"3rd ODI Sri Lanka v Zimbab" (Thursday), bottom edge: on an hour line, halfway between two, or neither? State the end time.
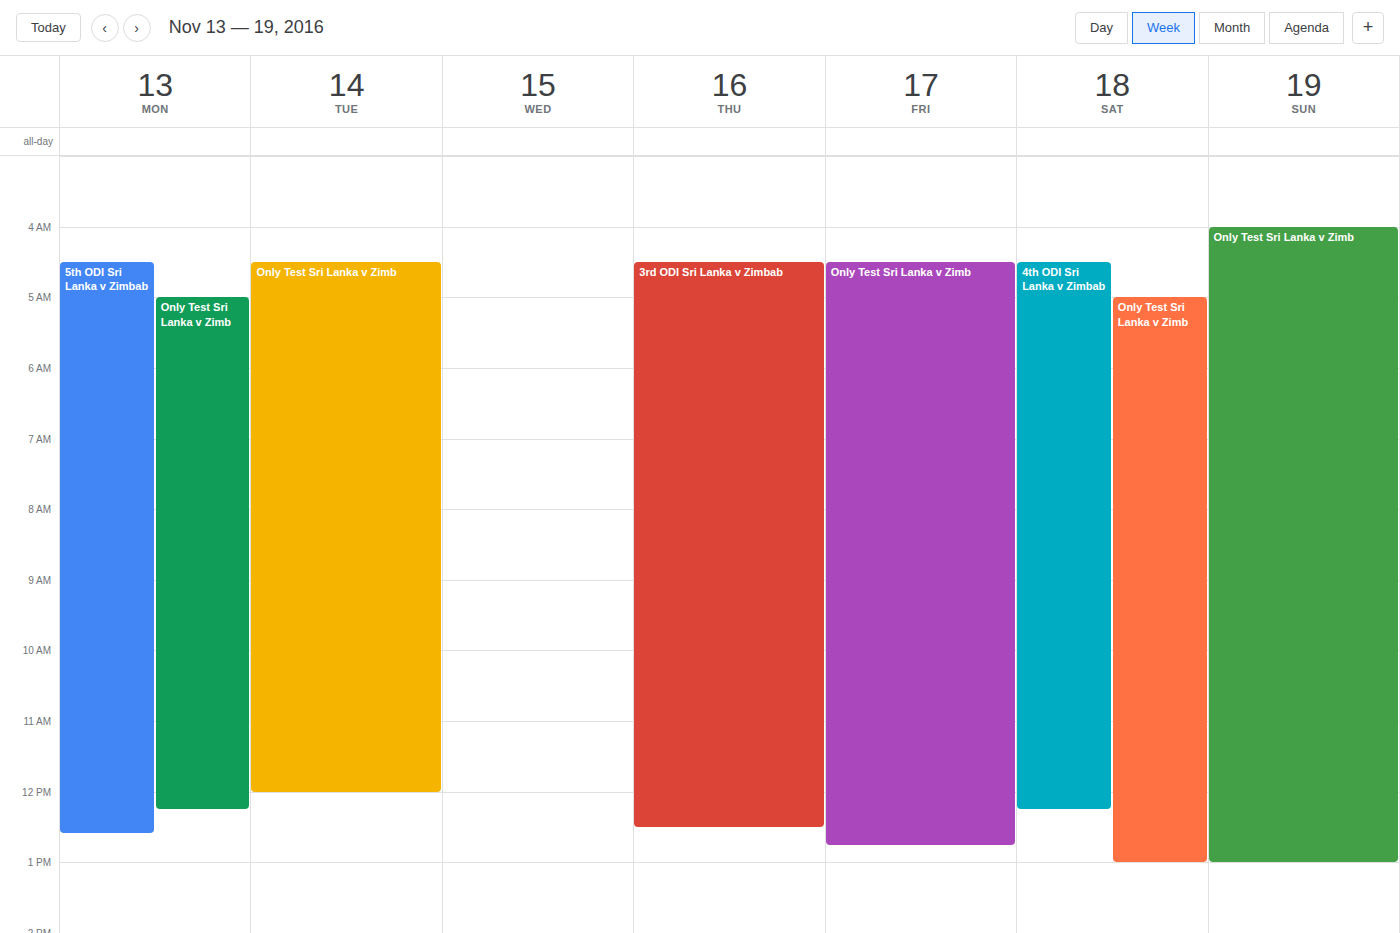
12:30 -- halfway between the 12:00 and 13:00 lines.